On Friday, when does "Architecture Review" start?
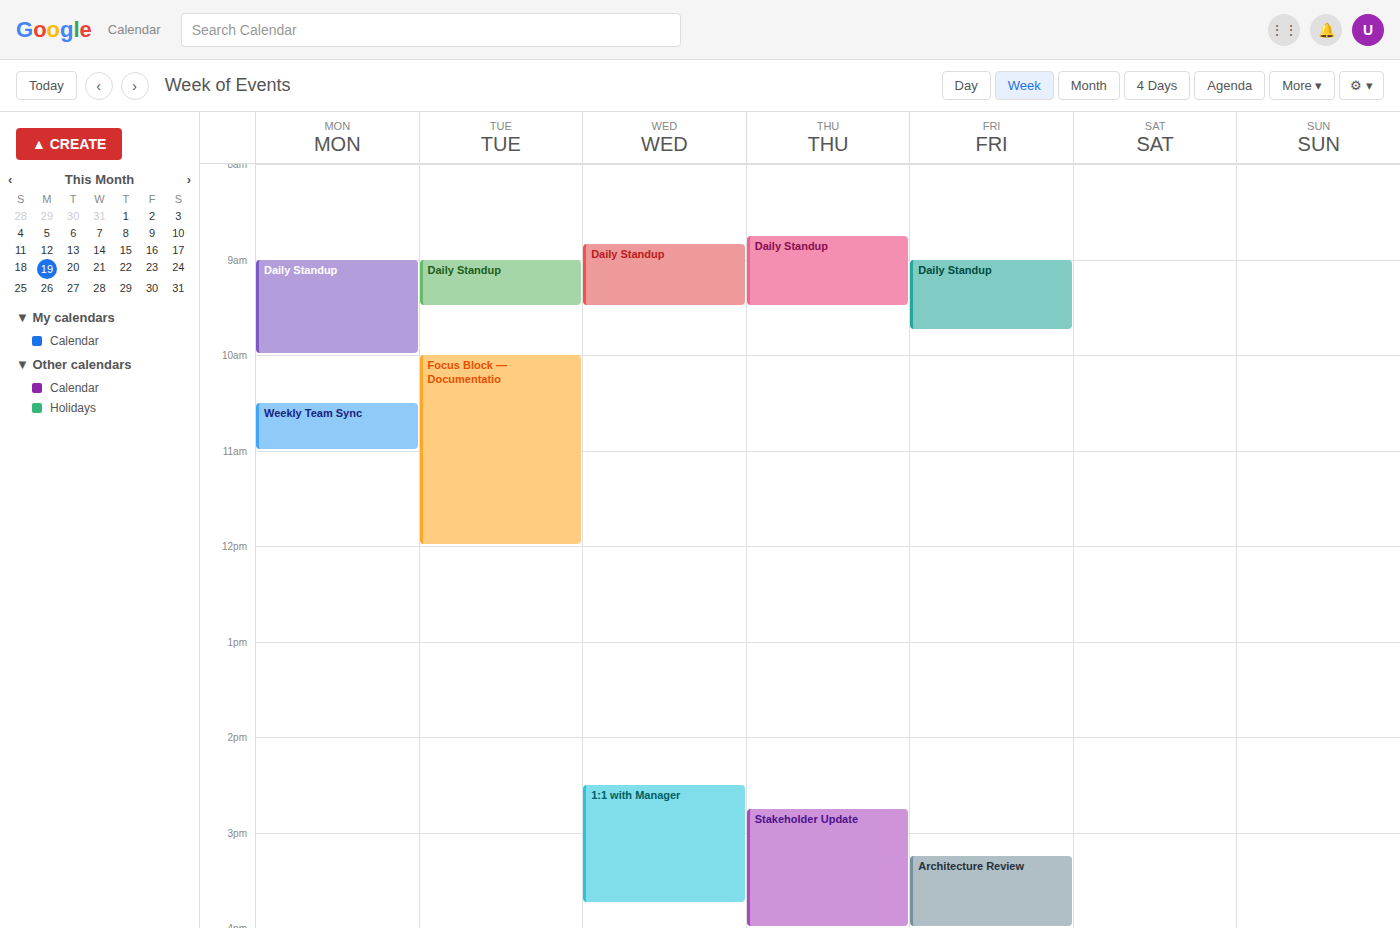
3:15 PM